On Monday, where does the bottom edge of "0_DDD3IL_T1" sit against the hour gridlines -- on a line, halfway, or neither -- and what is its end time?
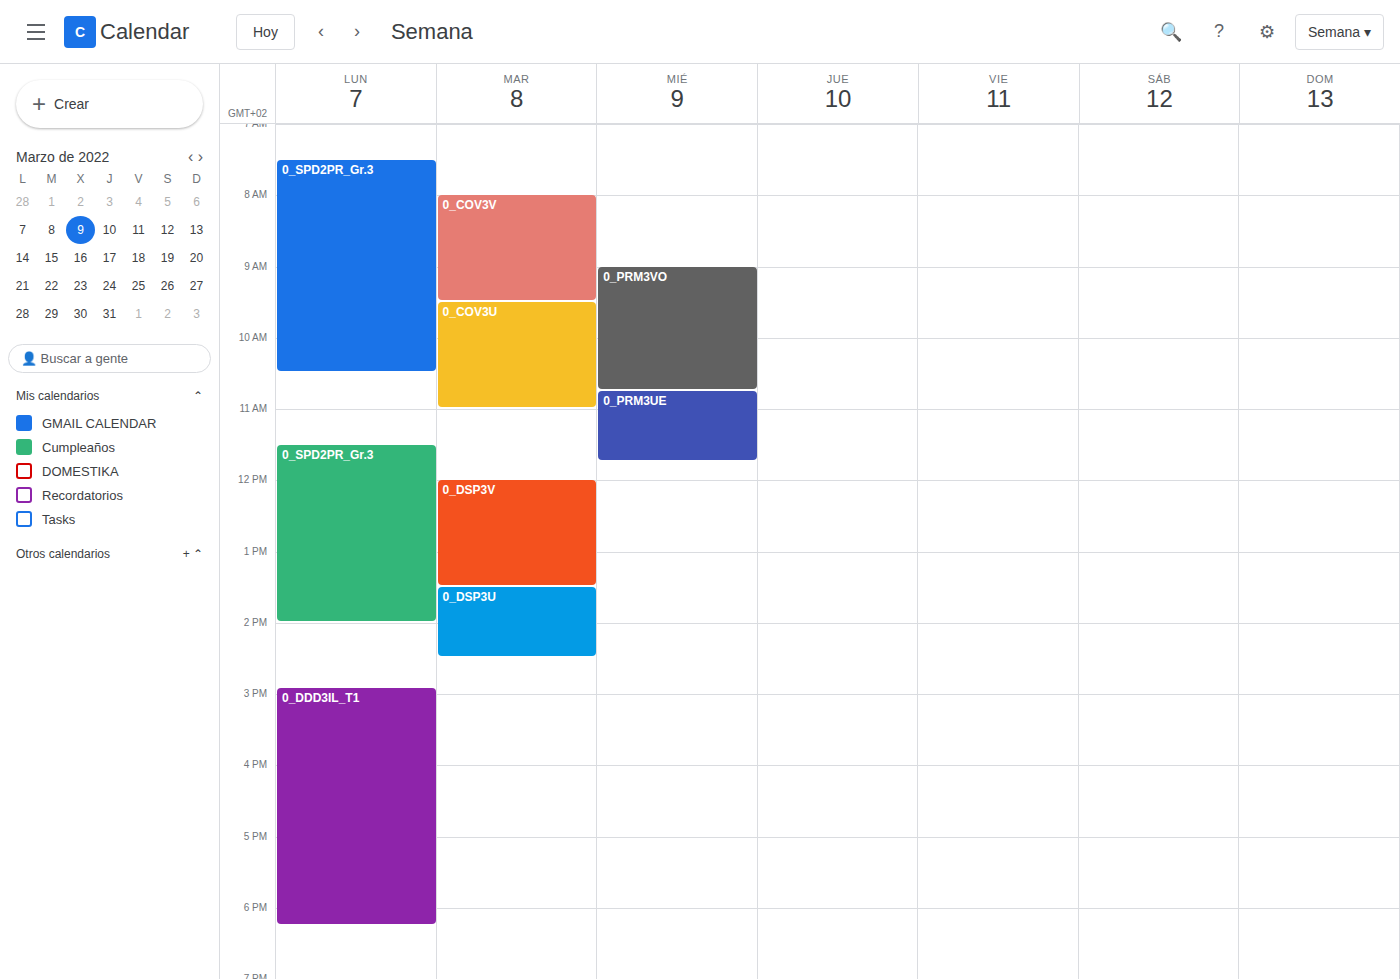
18:15 -- neither: a quarter of the way from the 18:00 line to the 19:00 line.